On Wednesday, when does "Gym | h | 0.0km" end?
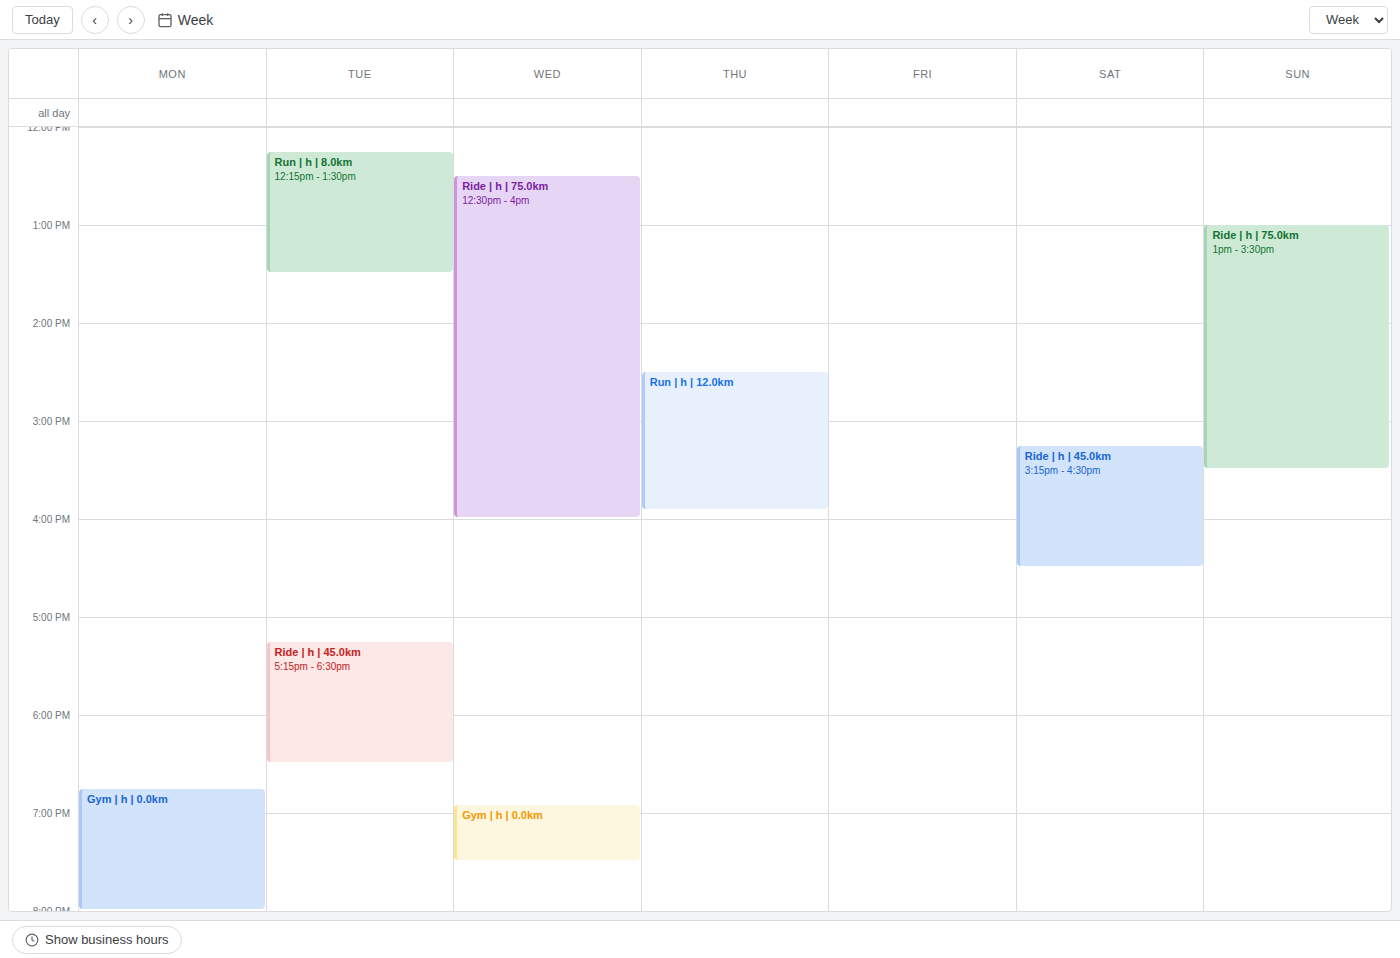
7:30 PM